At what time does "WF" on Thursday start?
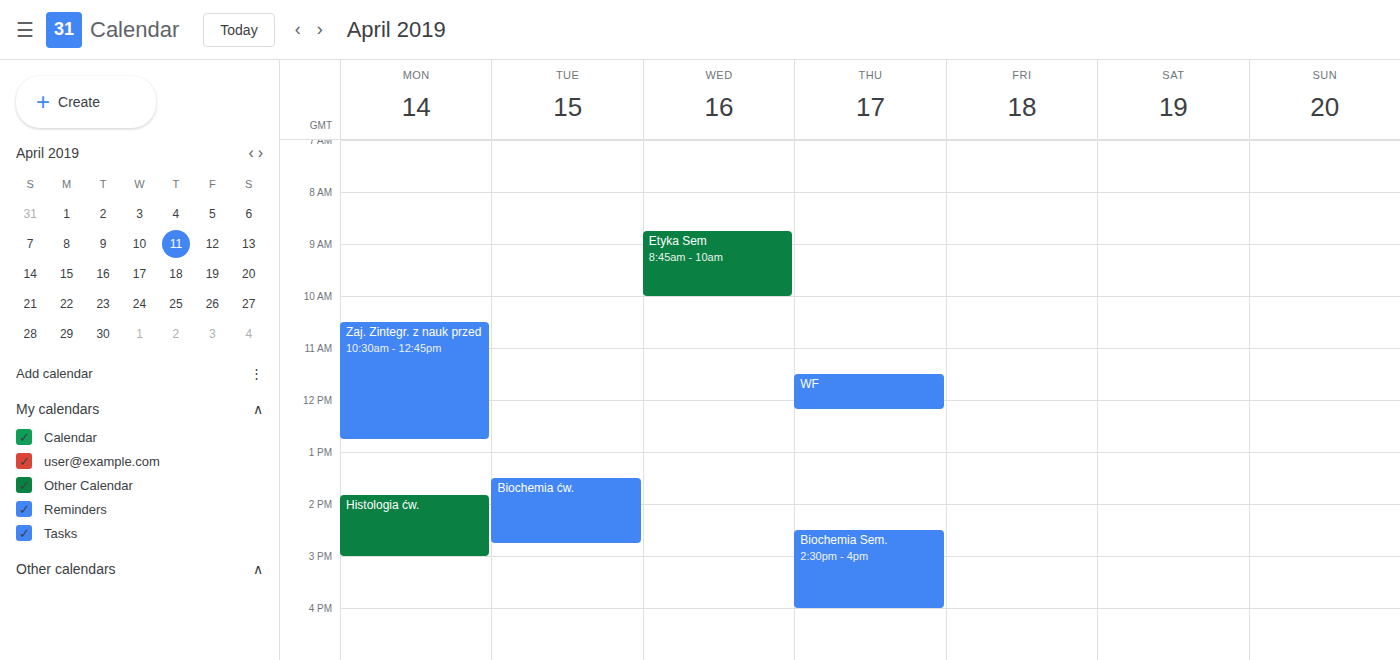
11:30 AM